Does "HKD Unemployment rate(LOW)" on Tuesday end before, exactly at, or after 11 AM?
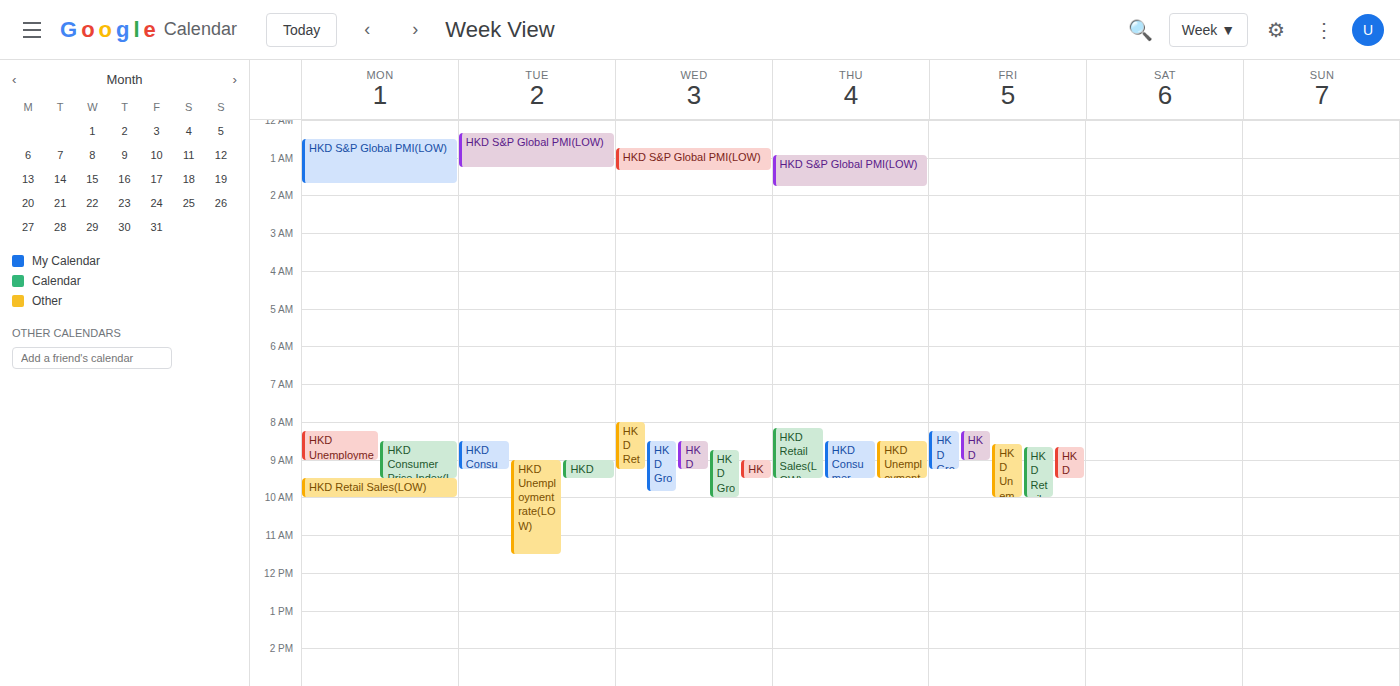
11:30 AM -- after 11 AM, 30 minutes below the 11 AM line.